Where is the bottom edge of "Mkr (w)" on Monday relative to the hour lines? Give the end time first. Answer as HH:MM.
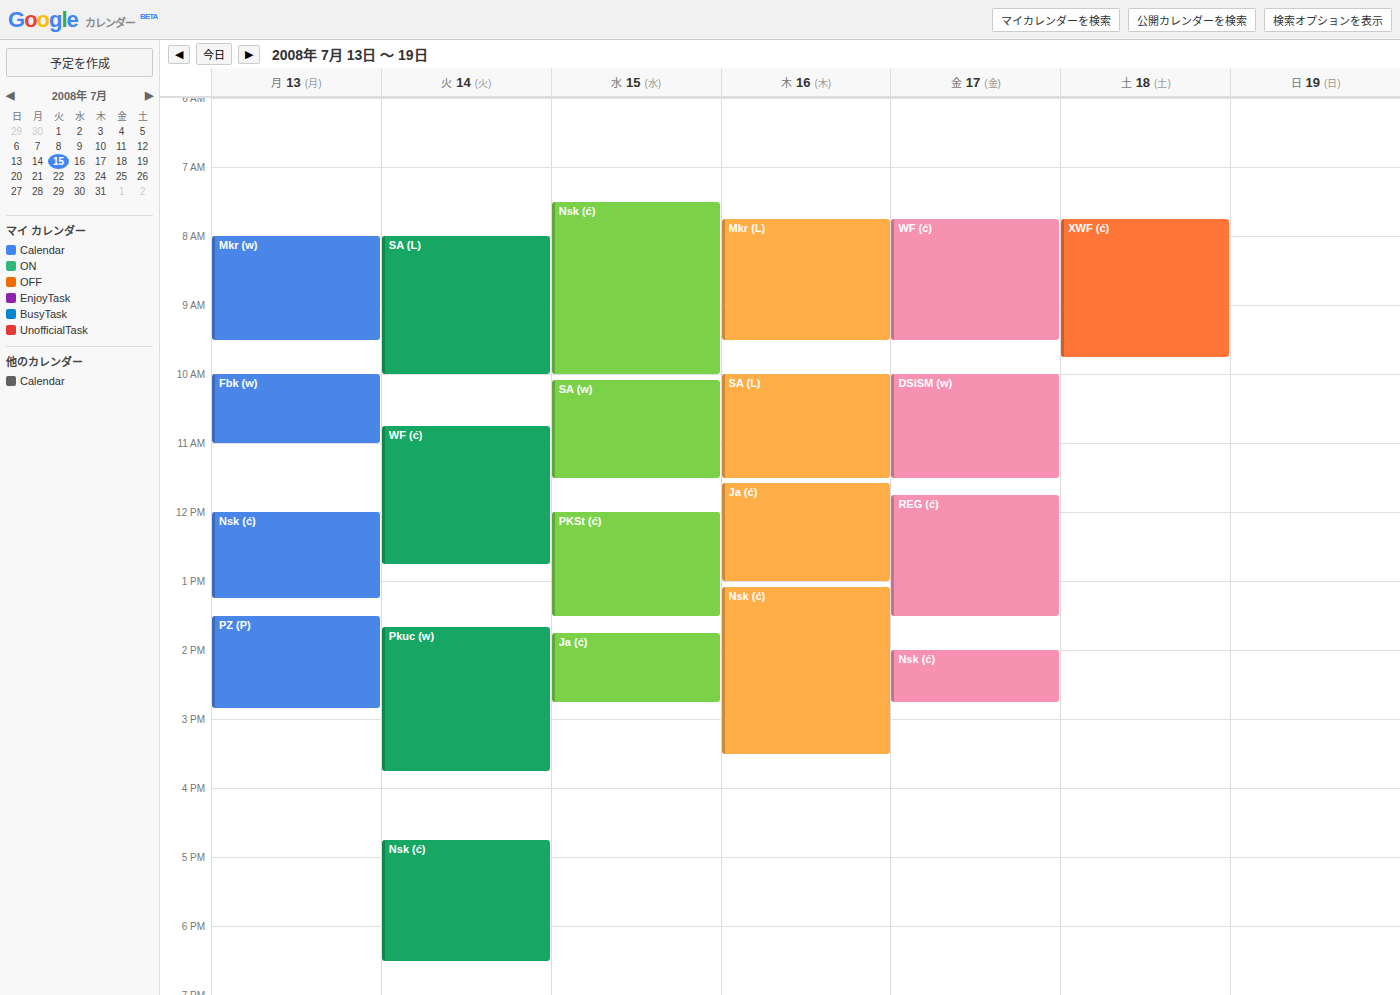
09:30 -- halfway between the 09:00 and 10:00 lines.